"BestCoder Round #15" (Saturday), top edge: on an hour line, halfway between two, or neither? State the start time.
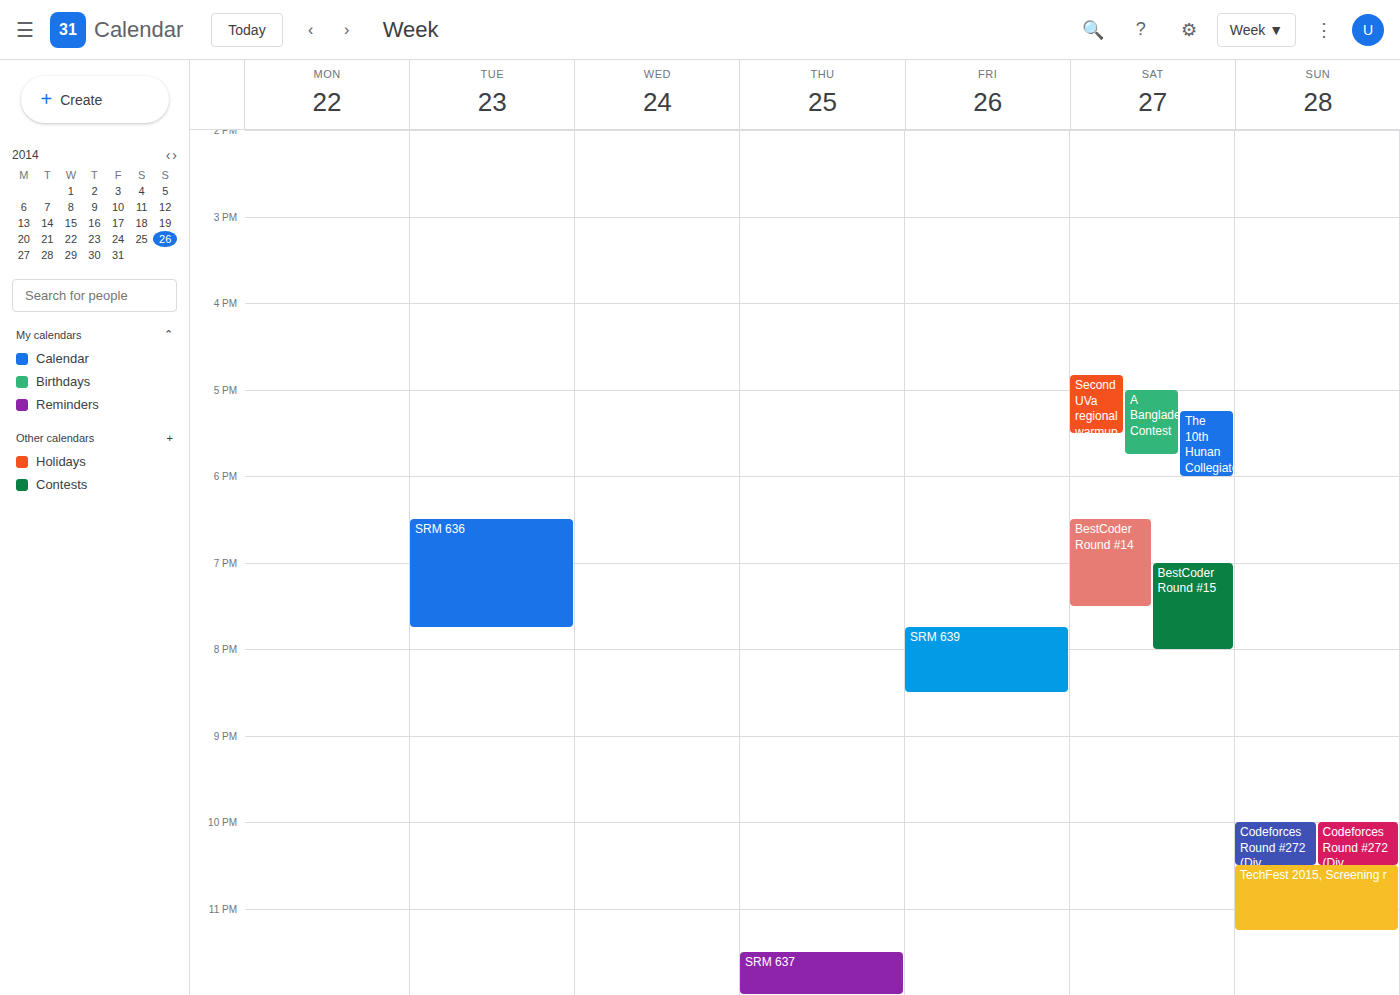
7:00 PM -- exactly on the 7 PM line.